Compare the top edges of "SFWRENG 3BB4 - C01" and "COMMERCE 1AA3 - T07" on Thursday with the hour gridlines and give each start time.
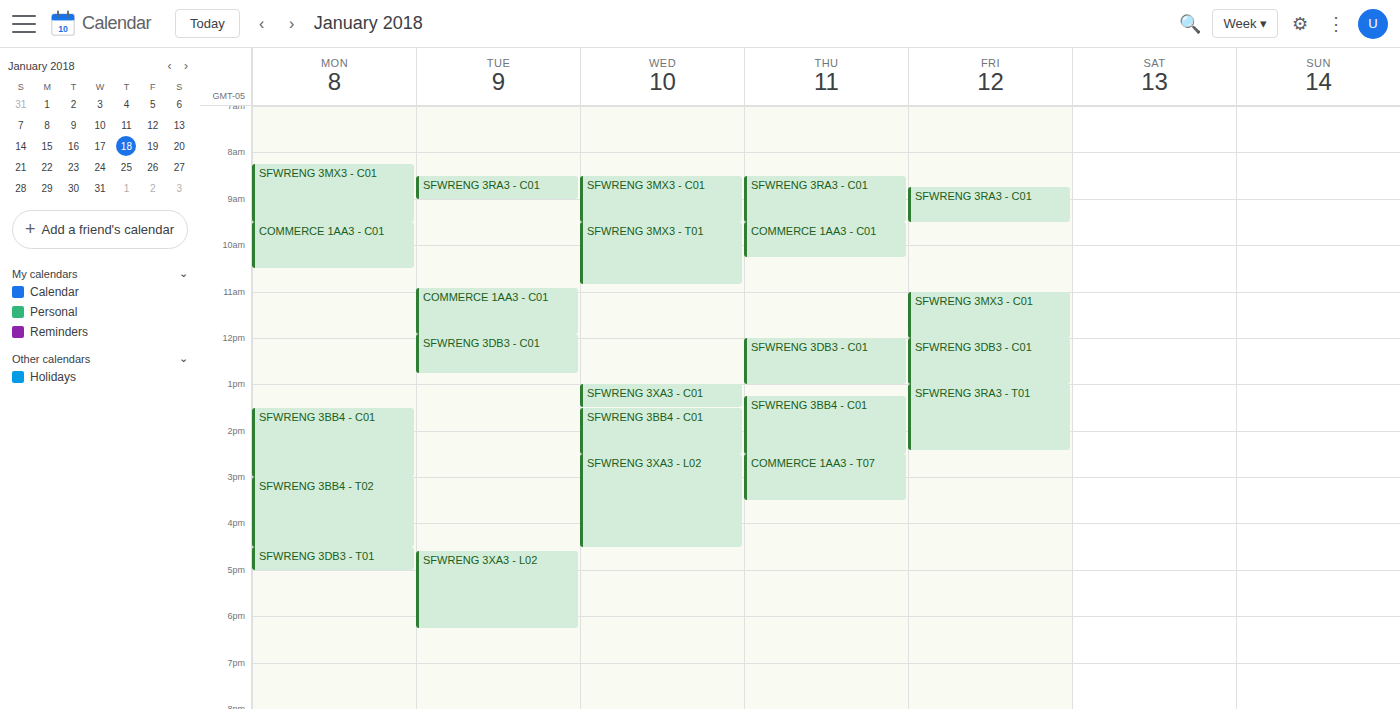
"SFWRENG 3BB4 - C01": 1:15 PM, neither: a quarter of the way from the 1 PM line to the 2 PM line. "COMMERCE 1AA3 - T07": 2:30 PM, halfway between the 2 PM and 3 PM lines.